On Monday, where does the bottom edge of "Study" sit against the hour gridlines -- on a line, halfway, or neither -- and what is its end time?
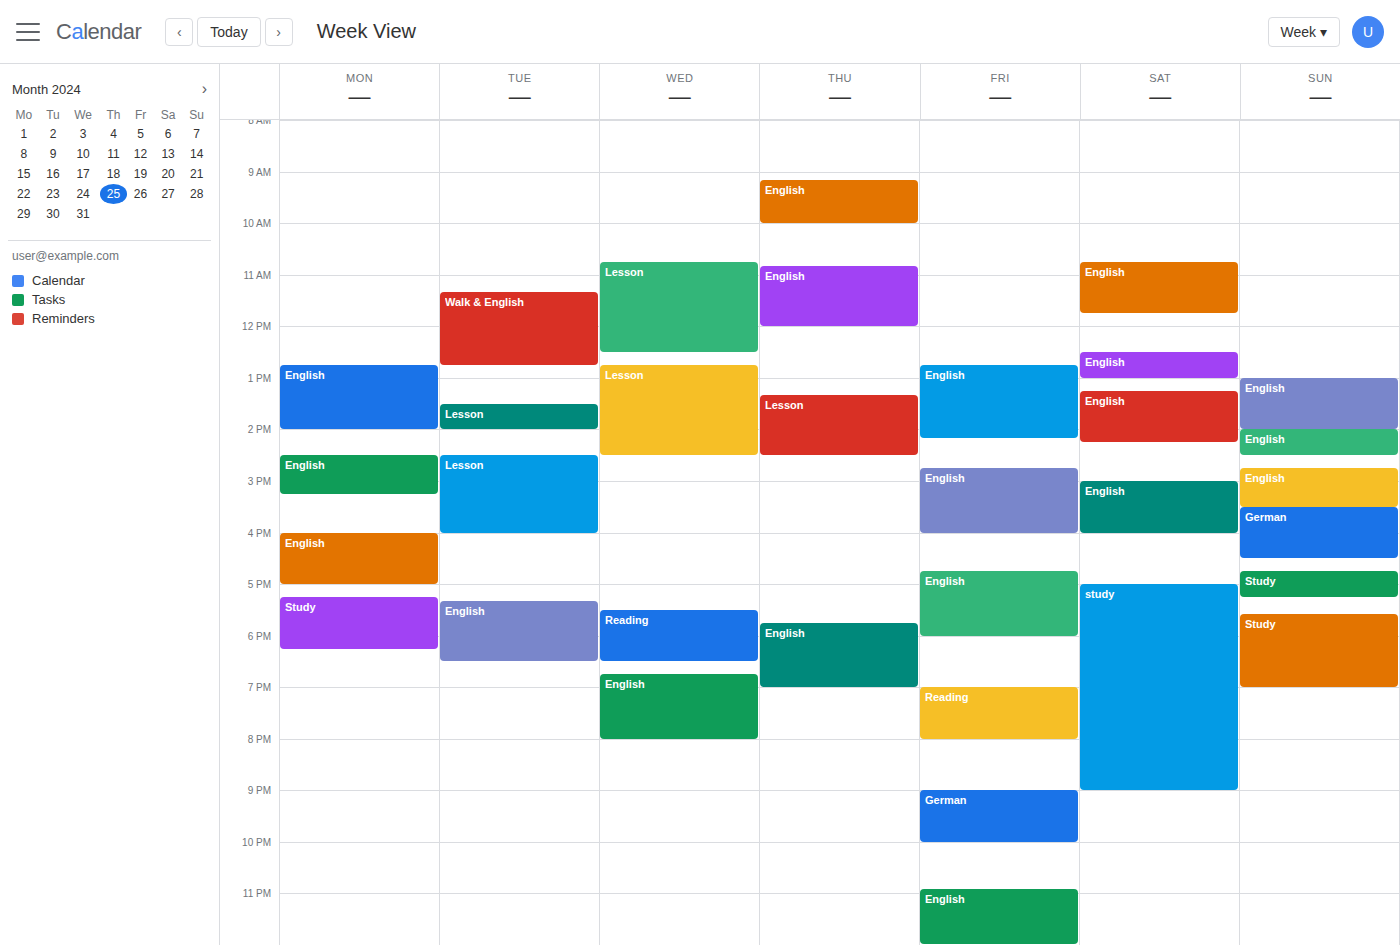
6:15 PM -- neither: a quarter of the way from the 6 PM line to the 7 PM line.